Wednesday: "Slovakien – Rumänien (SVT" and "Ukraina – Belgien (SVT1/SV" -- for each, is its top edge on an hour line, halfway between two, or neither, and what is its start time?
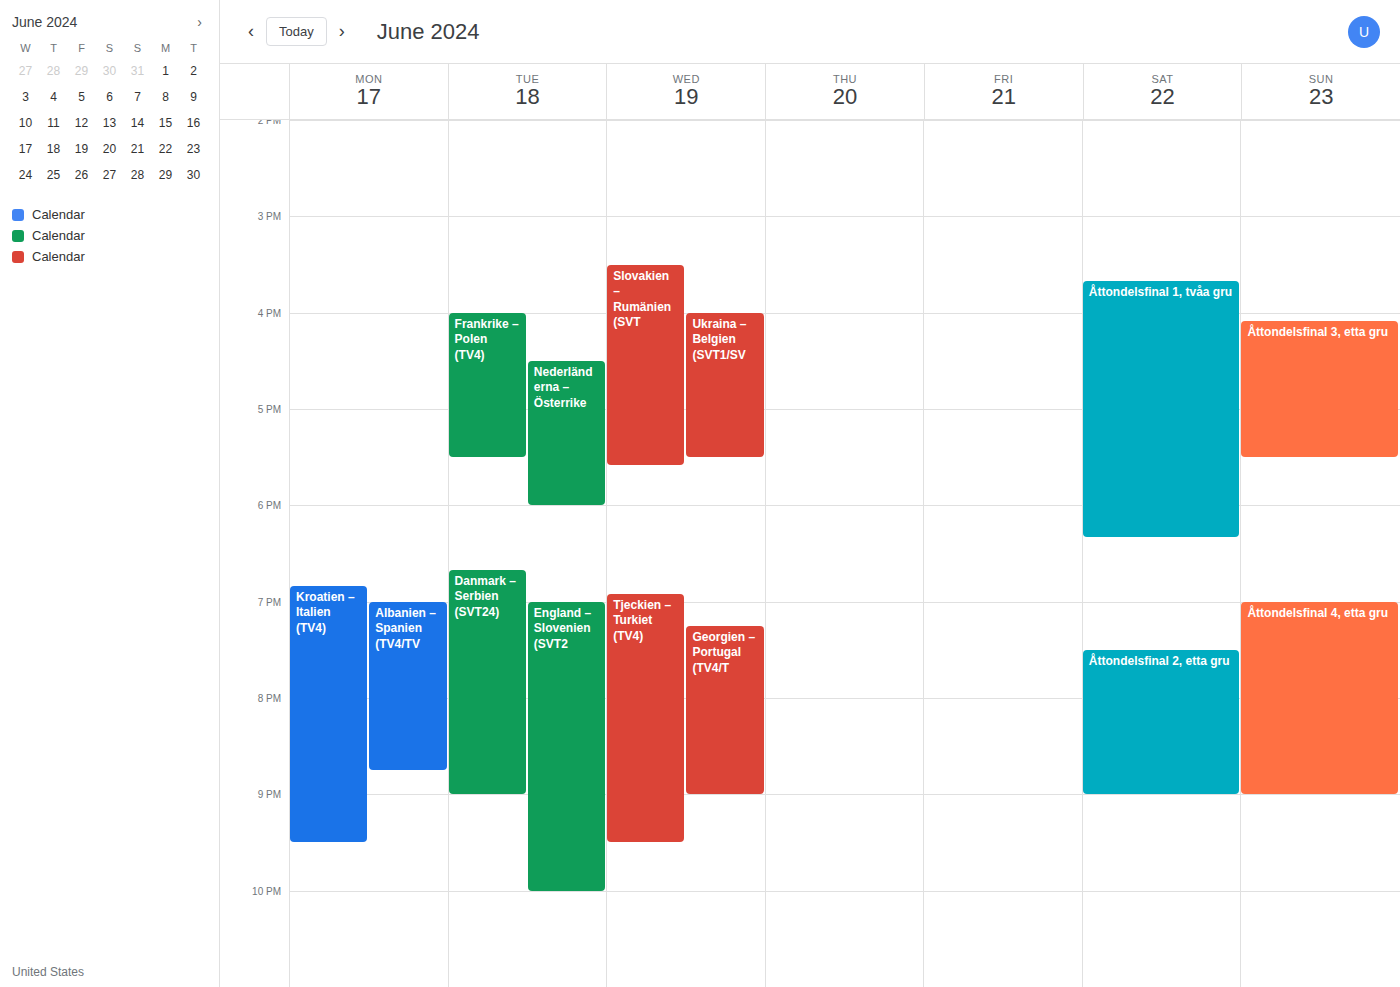
"Slovakien – Rumänien (SVT": 3:30 PM, halfway between the 3 PM and 4 PM lines. "Ukraina – Belgien (SVT1/SV": 4:00 PM, exactly on the 4 PM line.